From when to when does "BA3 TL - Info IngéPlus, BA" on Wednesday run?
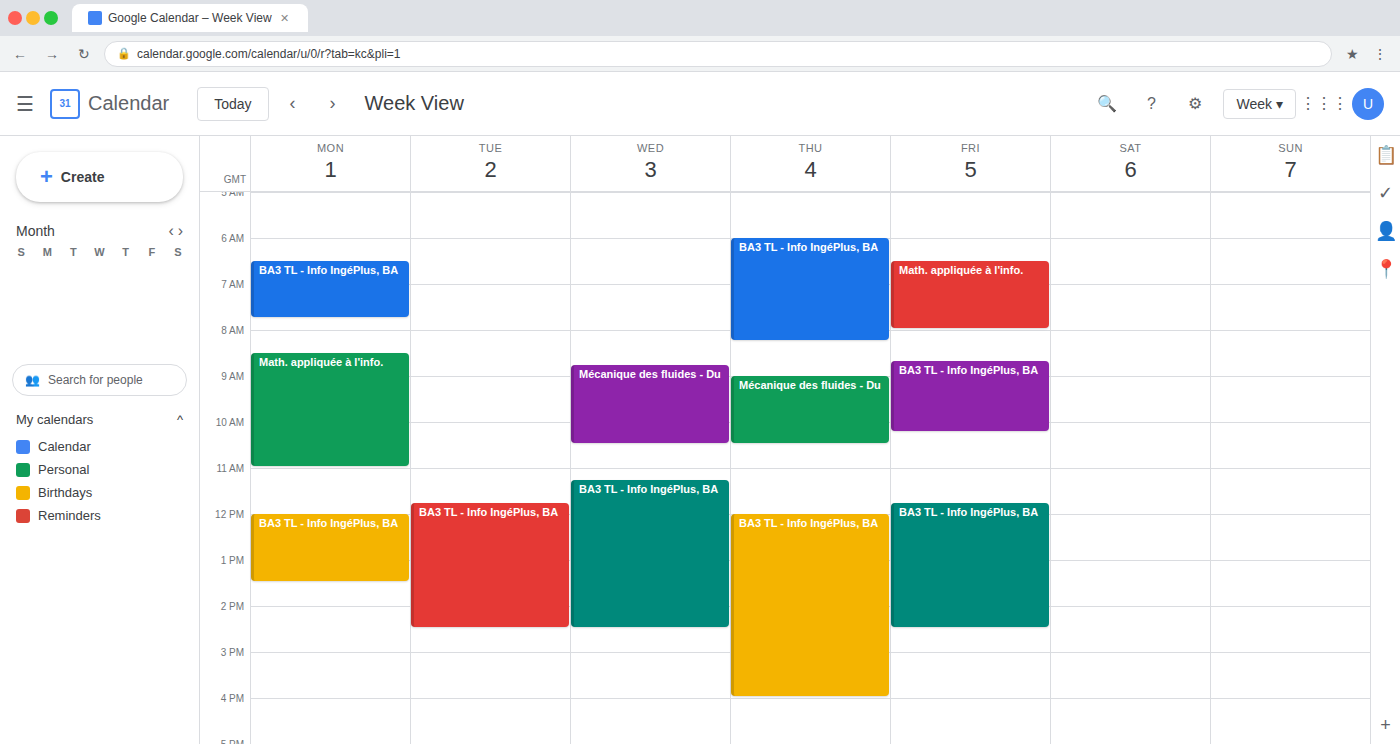
11:15 AM to 2:30 PM